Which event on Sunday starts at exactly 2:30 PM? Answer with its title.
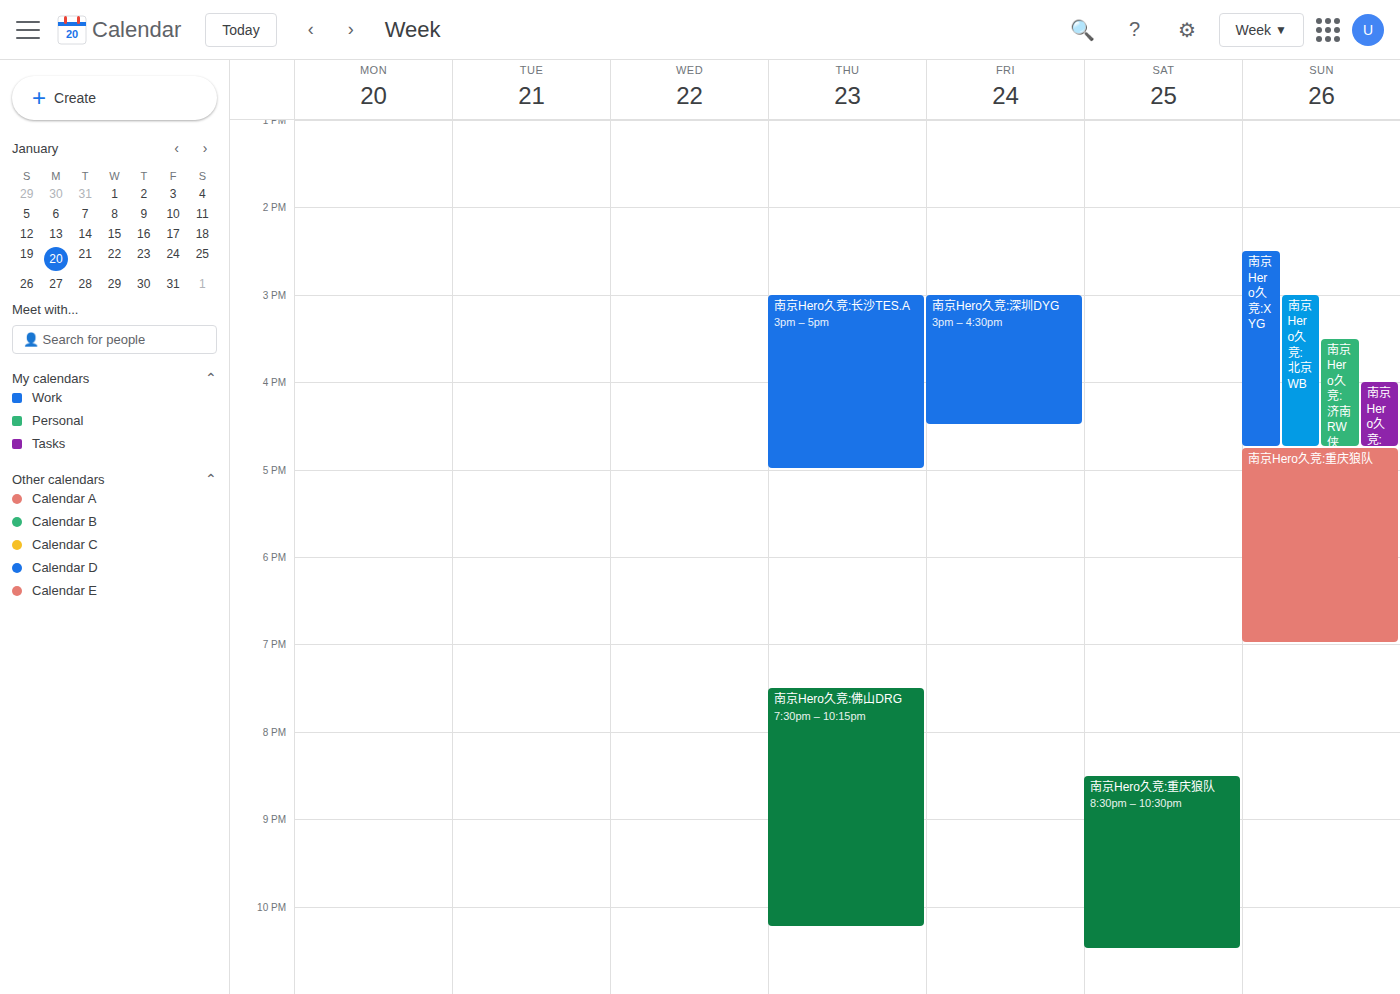
"南京Hero久竞:XYG"